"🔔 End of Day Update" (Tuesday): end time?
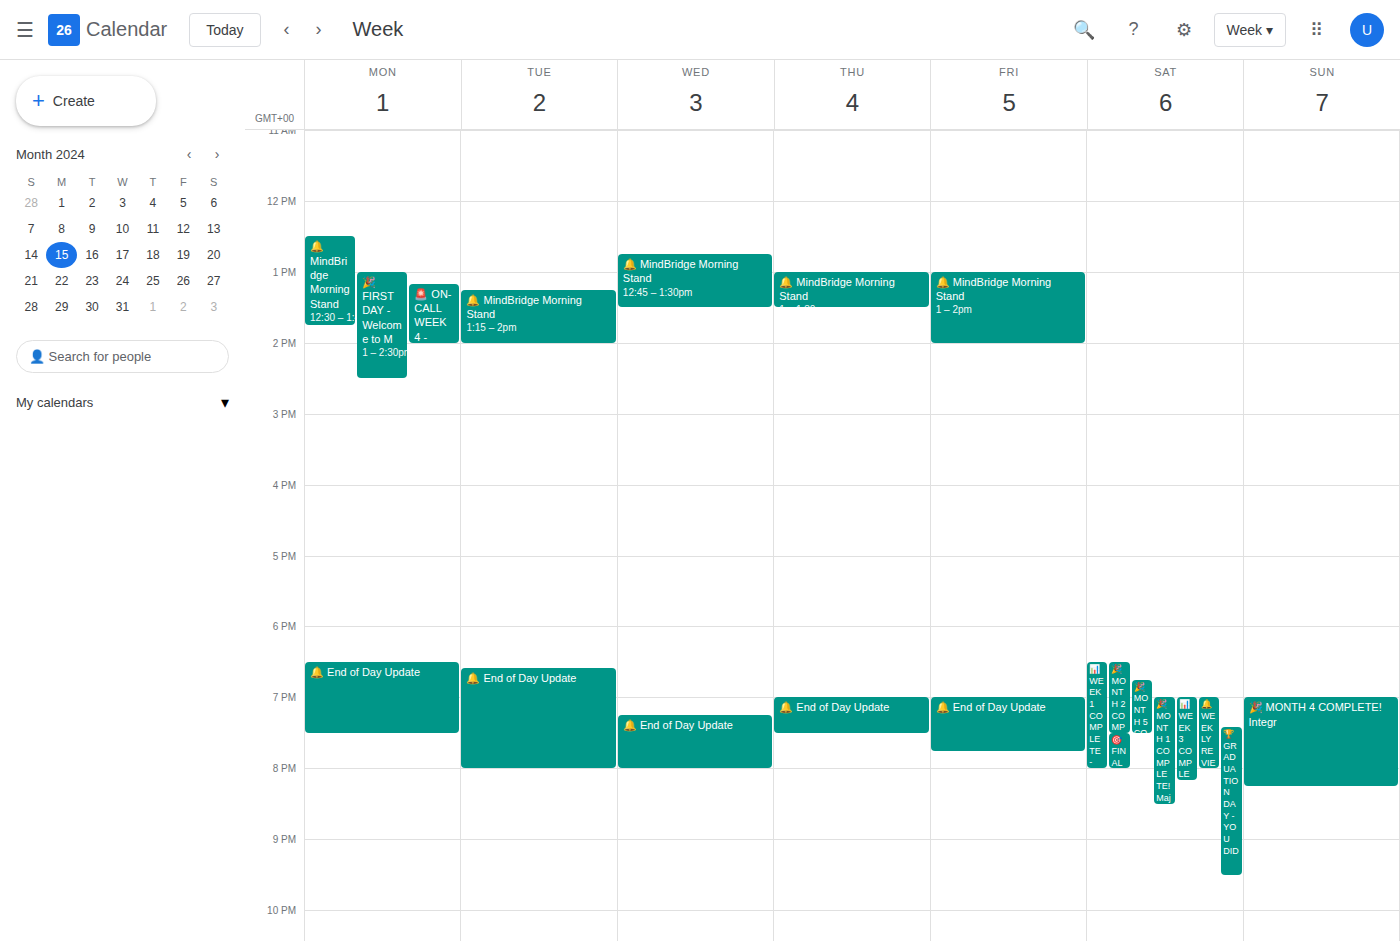
8:00 PM